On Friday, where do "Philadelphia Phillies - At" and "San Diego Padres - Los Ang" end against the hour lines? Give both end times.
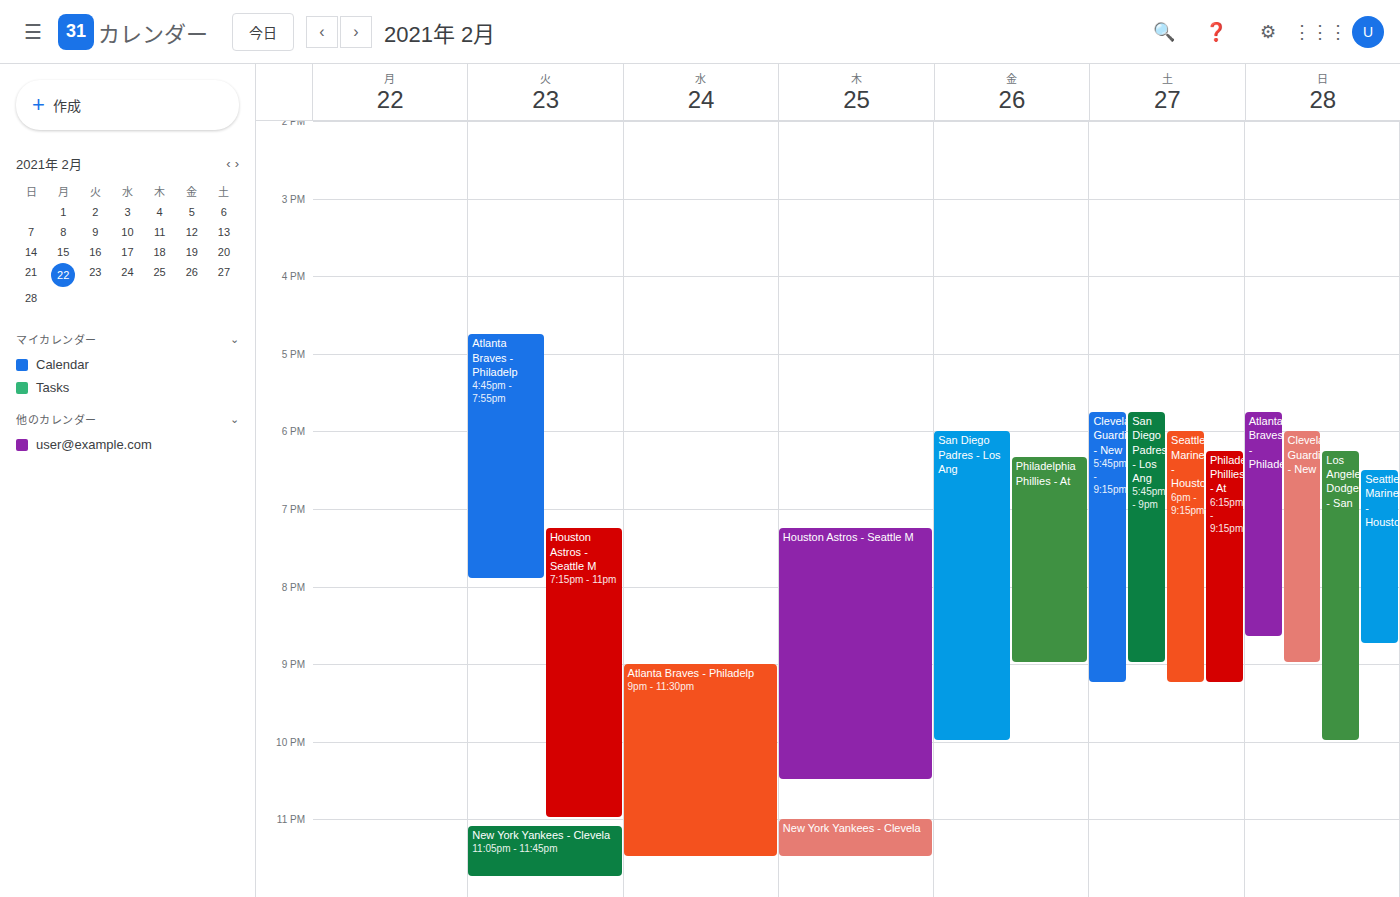
"Philadelphia Phillies - At": 9:00 PM, exactly on the 9 PM line. "San Diego Padres - Los Ang": 10:00 PM, exactly on the 10 PM line.